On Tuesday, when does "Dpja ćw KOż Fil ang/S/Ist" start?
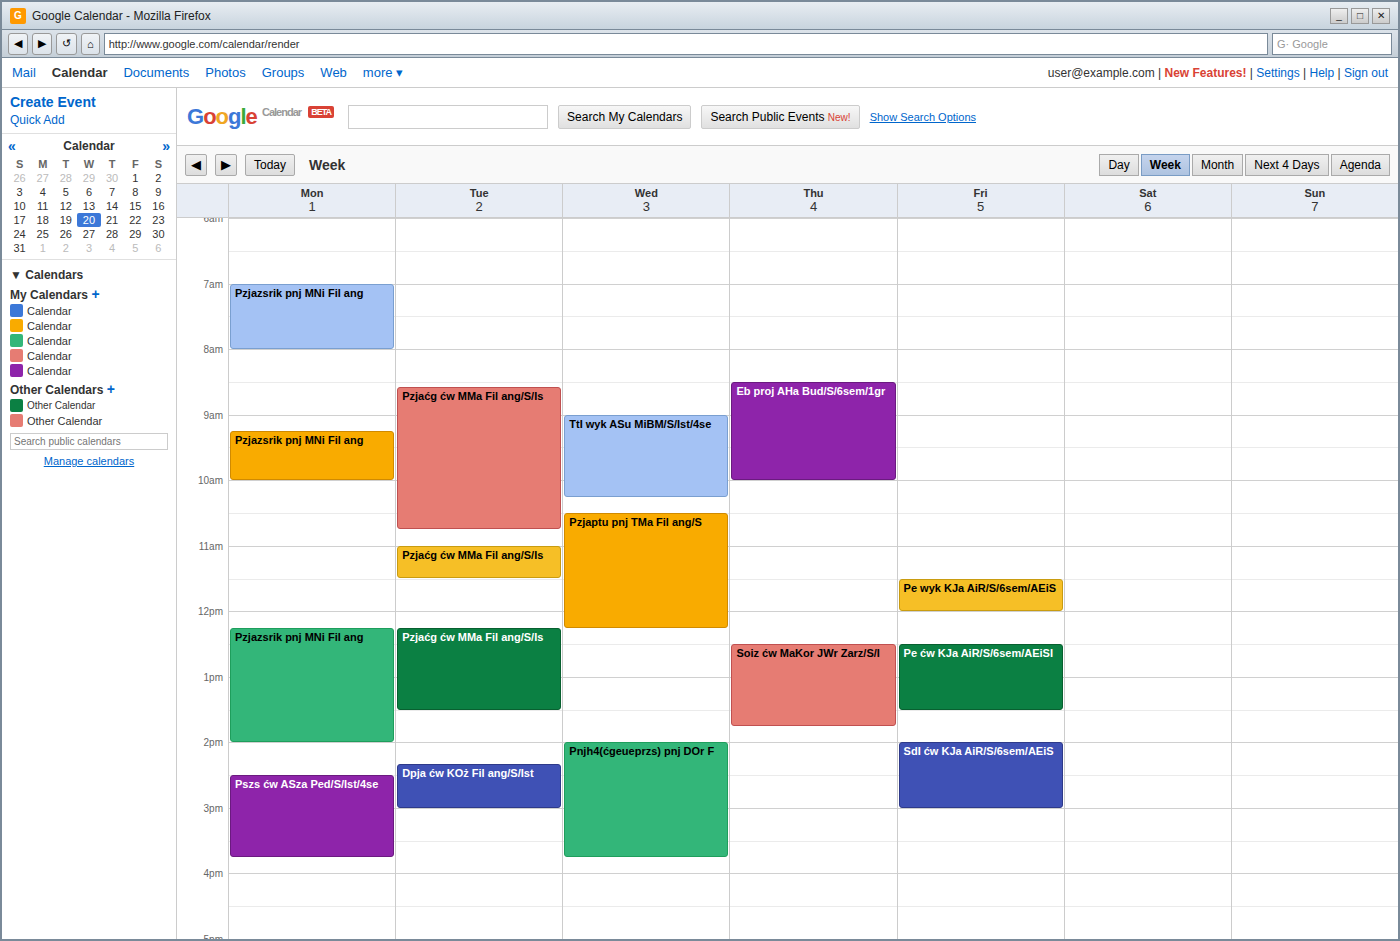
2:20 PM